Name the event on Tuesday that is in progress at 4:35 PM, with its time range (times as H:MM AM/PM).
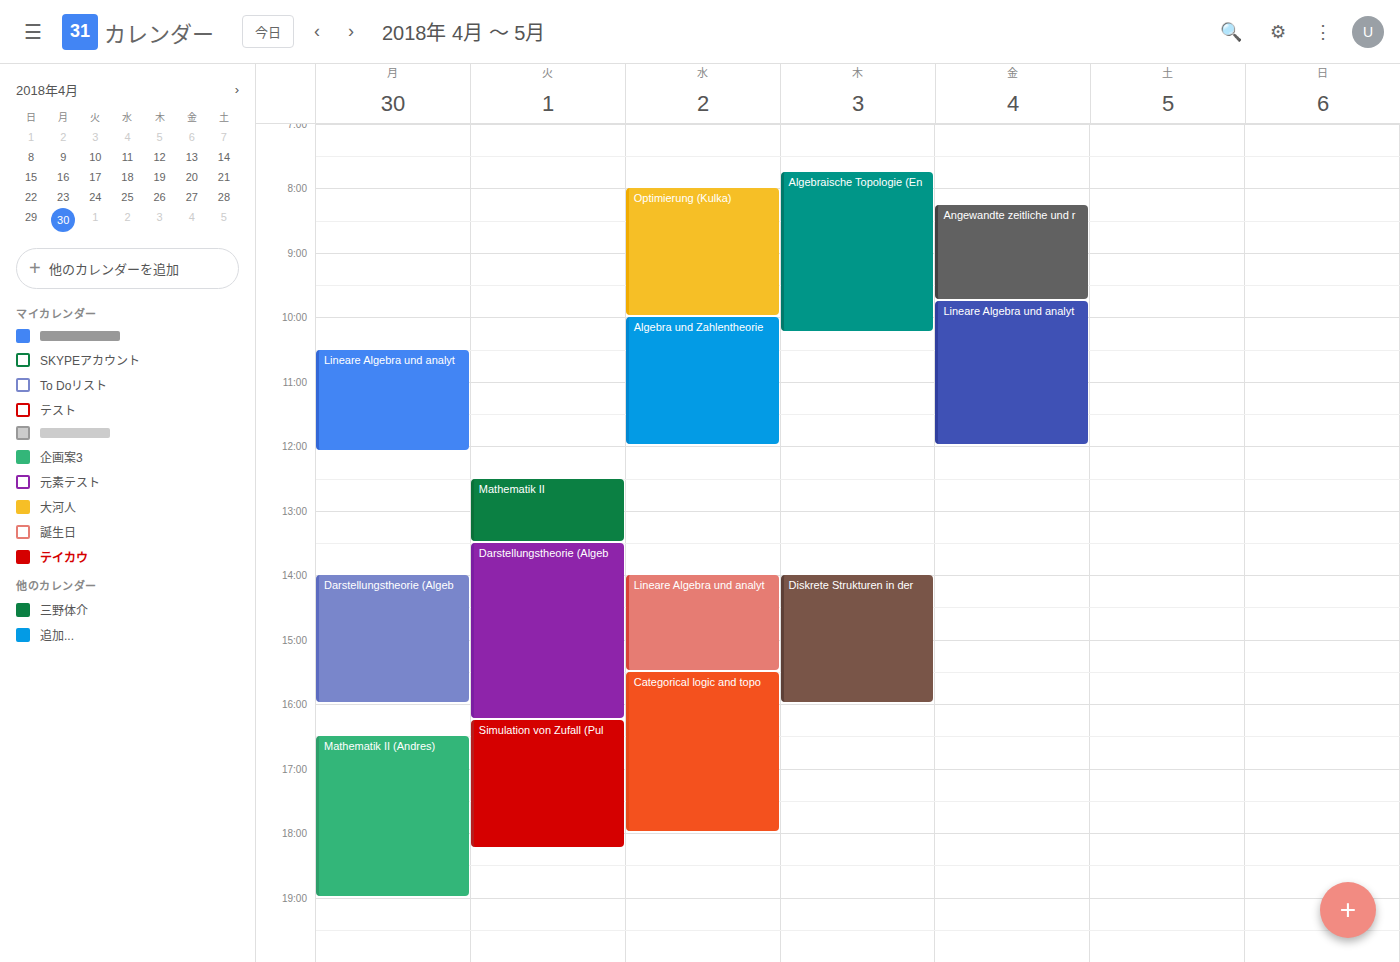
"Simulation von Zufall (Pul", 4:15 PM to 6:15 PM